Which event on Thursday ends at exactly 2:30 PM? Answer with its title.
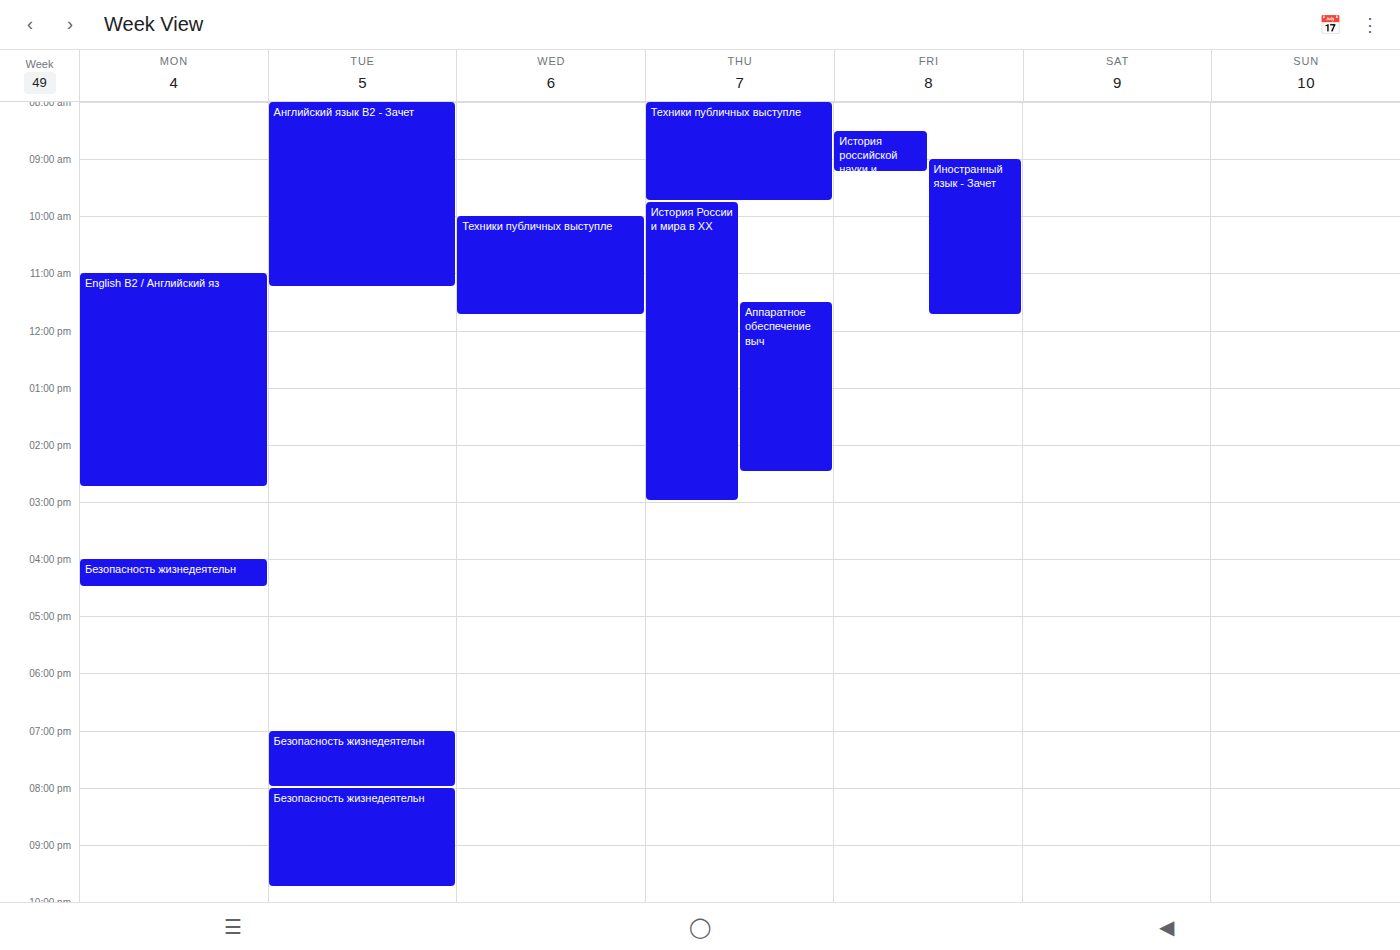
"Аппаратное обеспечение выч"